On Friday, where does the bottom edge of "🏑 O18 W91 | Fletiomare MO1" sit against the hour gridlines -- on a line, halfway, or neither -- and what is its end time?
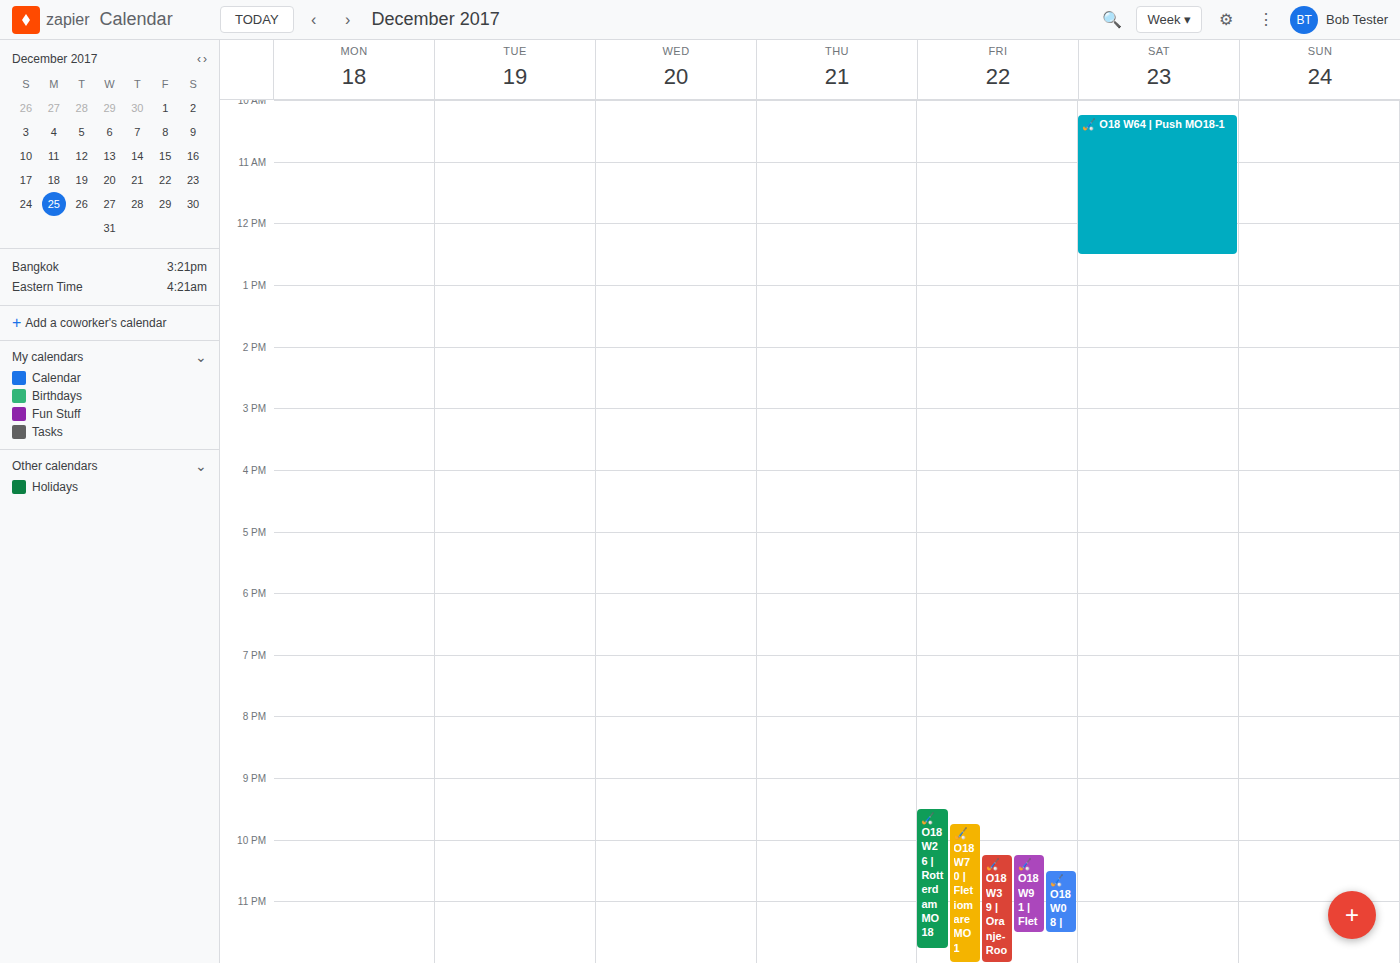
11:30 PM -- halfway between the 11 PM and 12 AM lines.